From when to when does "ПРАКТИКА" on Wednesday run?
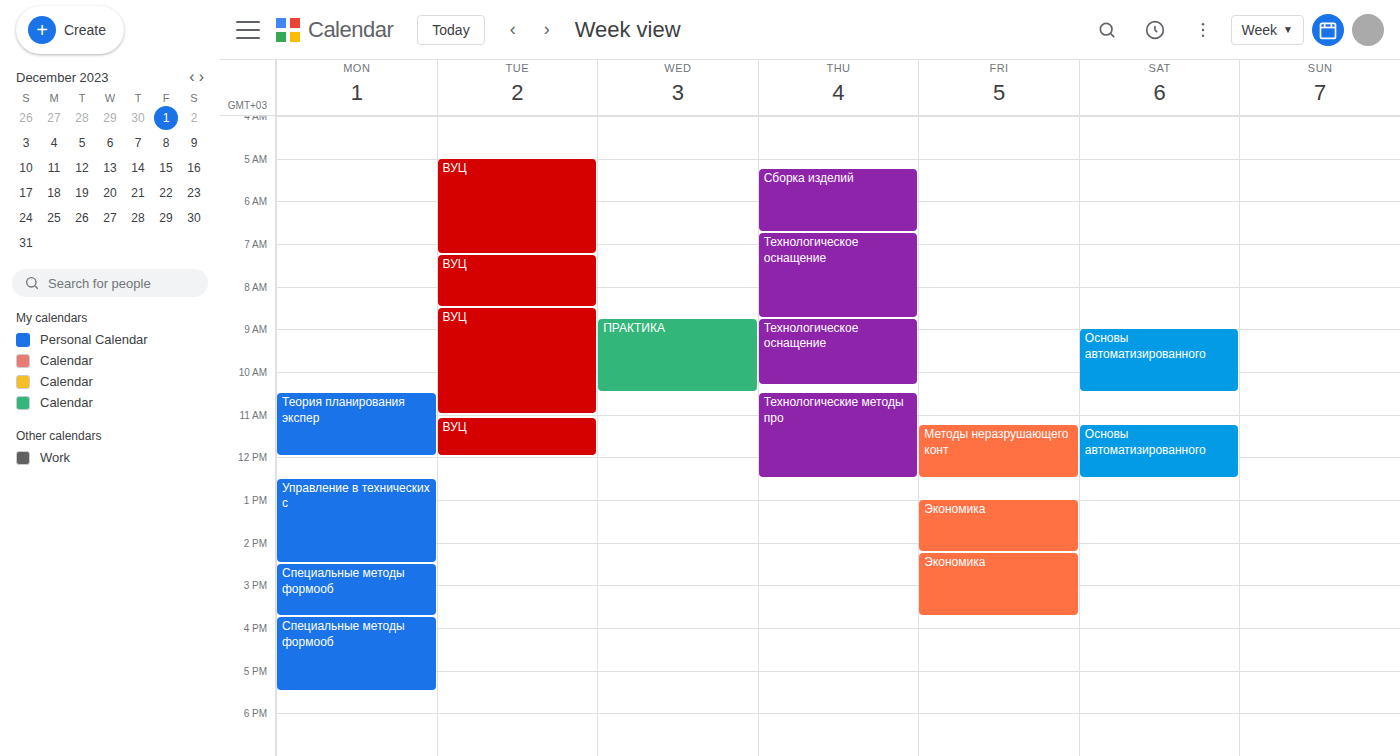
08:45 to 10:30